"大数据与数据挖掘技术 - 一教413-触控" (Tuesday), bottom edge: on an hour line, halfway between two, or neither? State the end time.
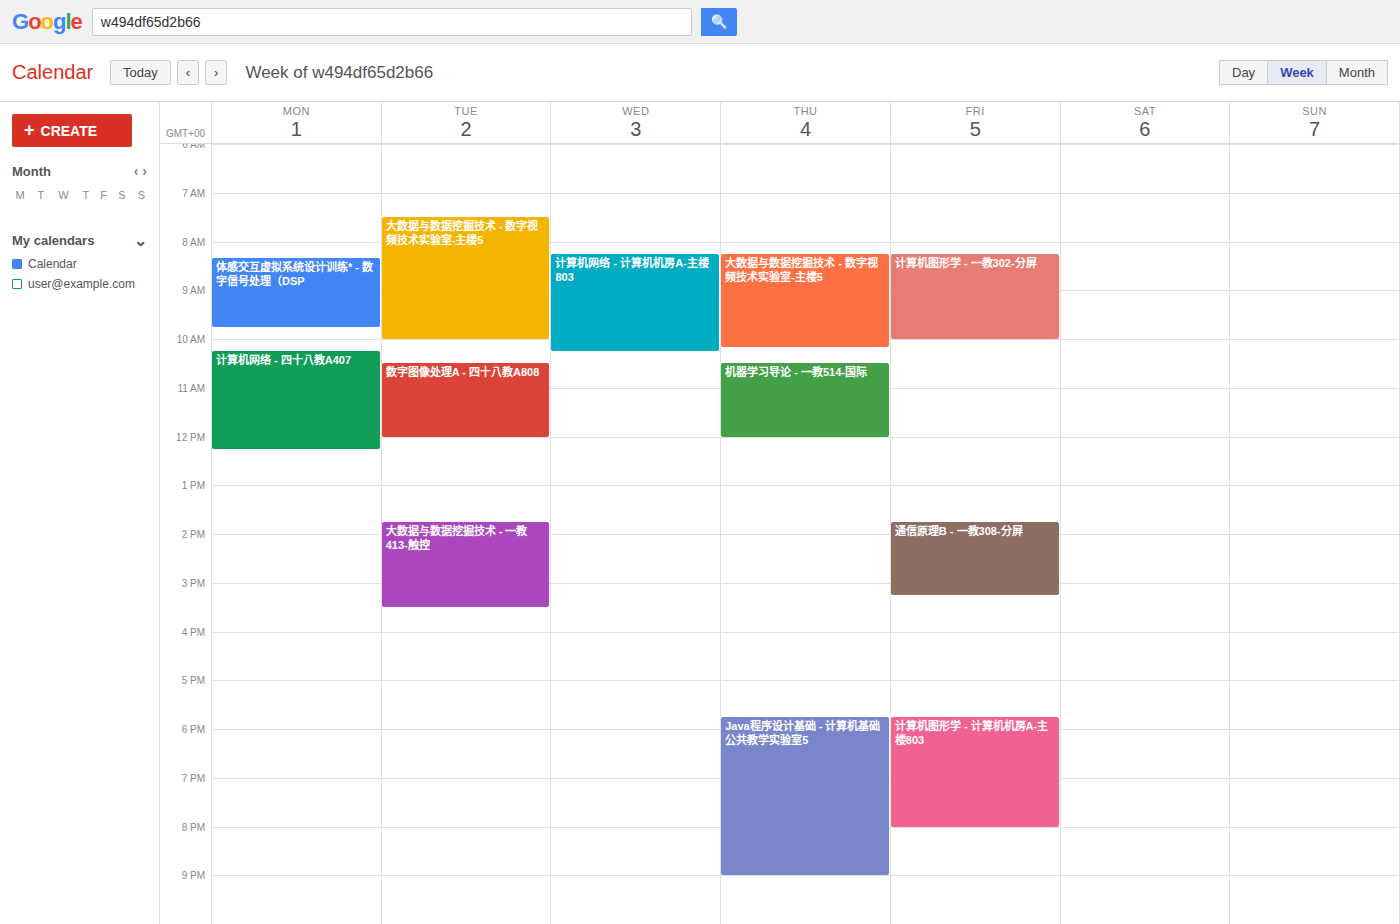
3:30 PM -- halfway between the 3 PM and 4 PM lines.